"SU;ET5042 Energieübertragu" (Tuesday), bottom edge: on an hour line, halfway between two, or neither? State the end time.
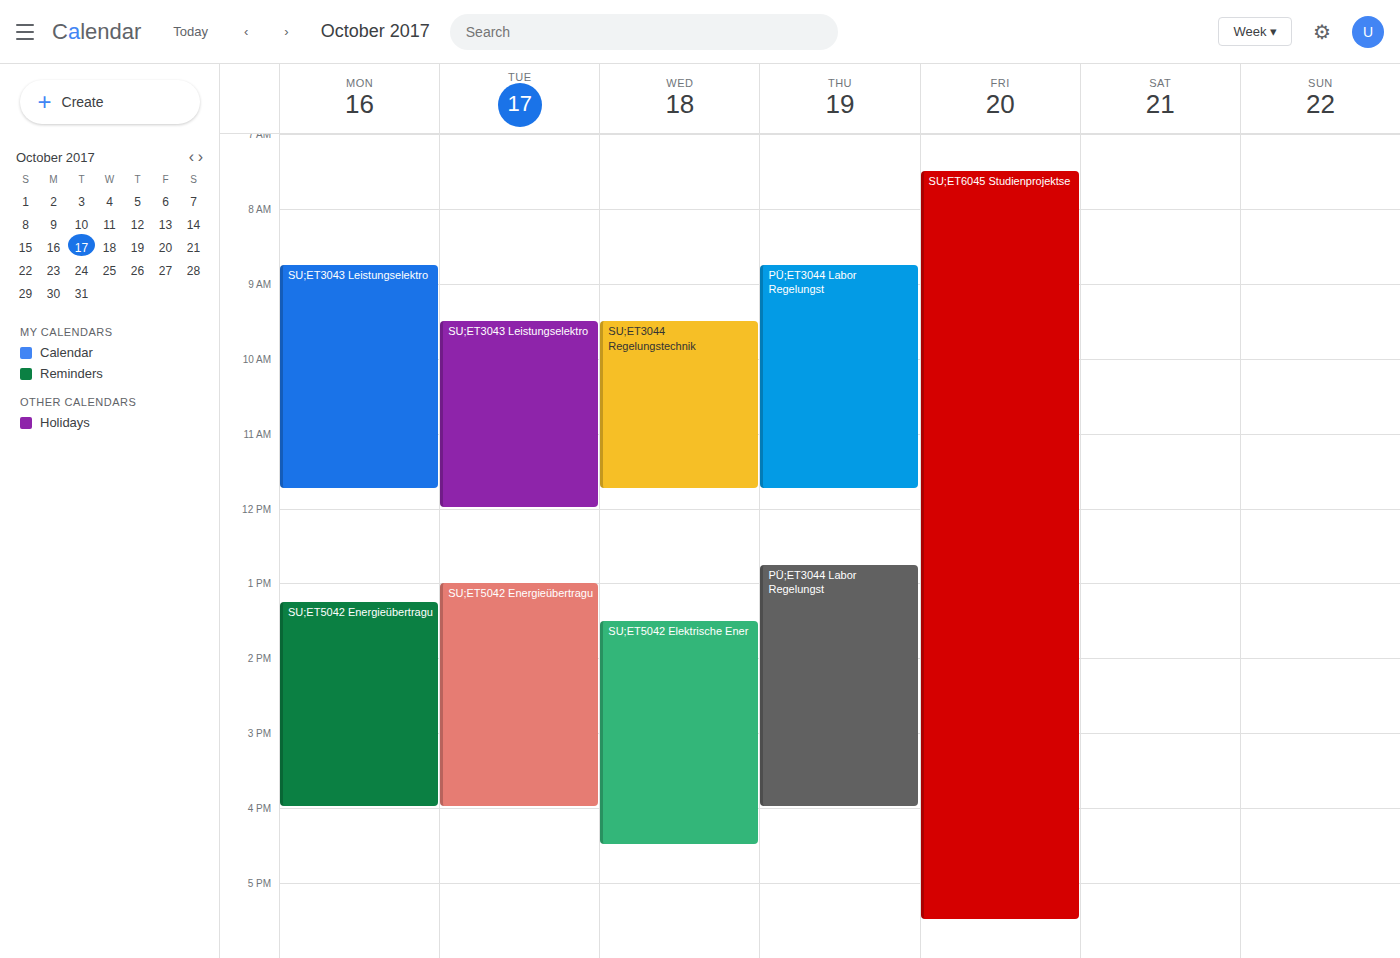
4:00 PM -- exactly on the 4 PM line.